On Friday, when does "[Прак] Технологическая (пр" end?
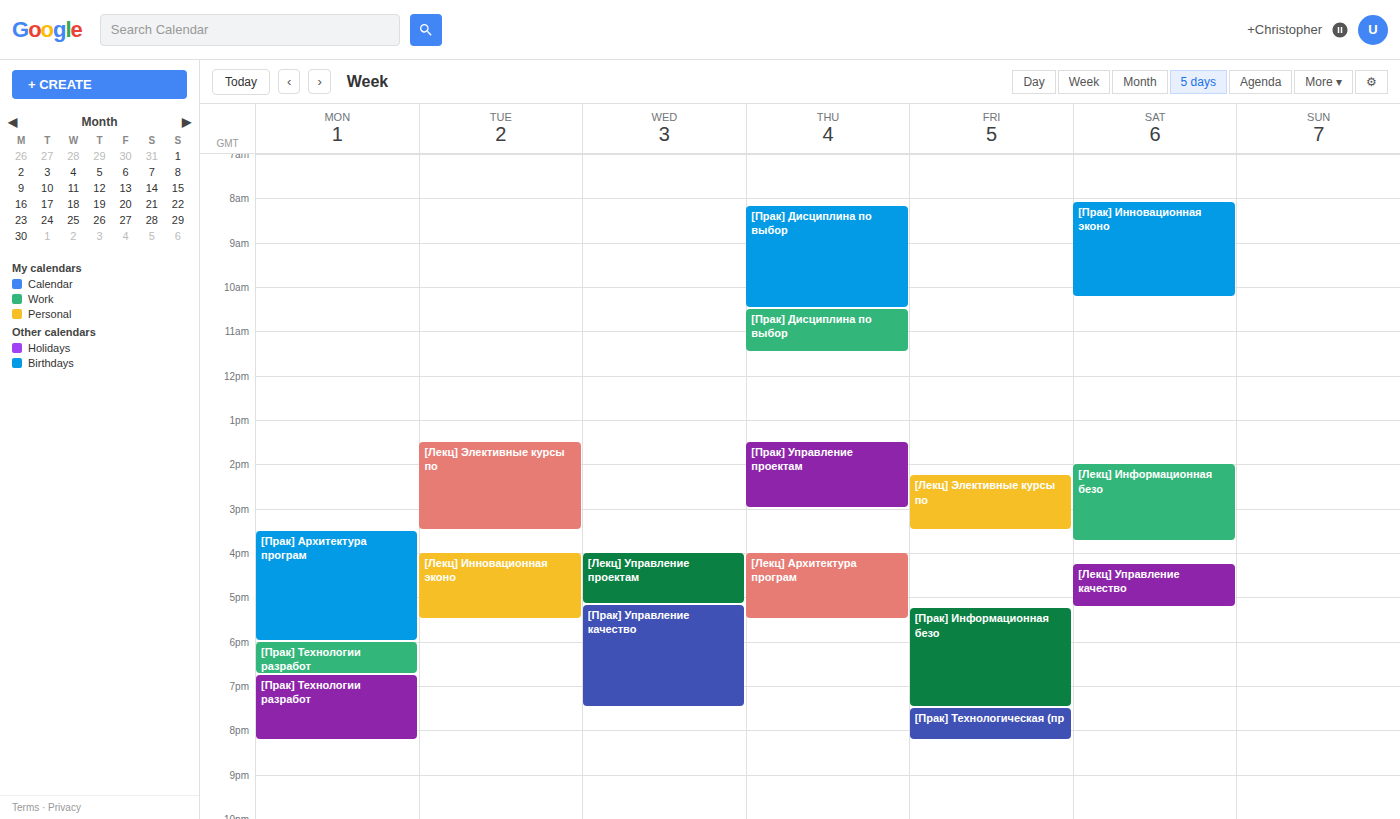
8:15 PM